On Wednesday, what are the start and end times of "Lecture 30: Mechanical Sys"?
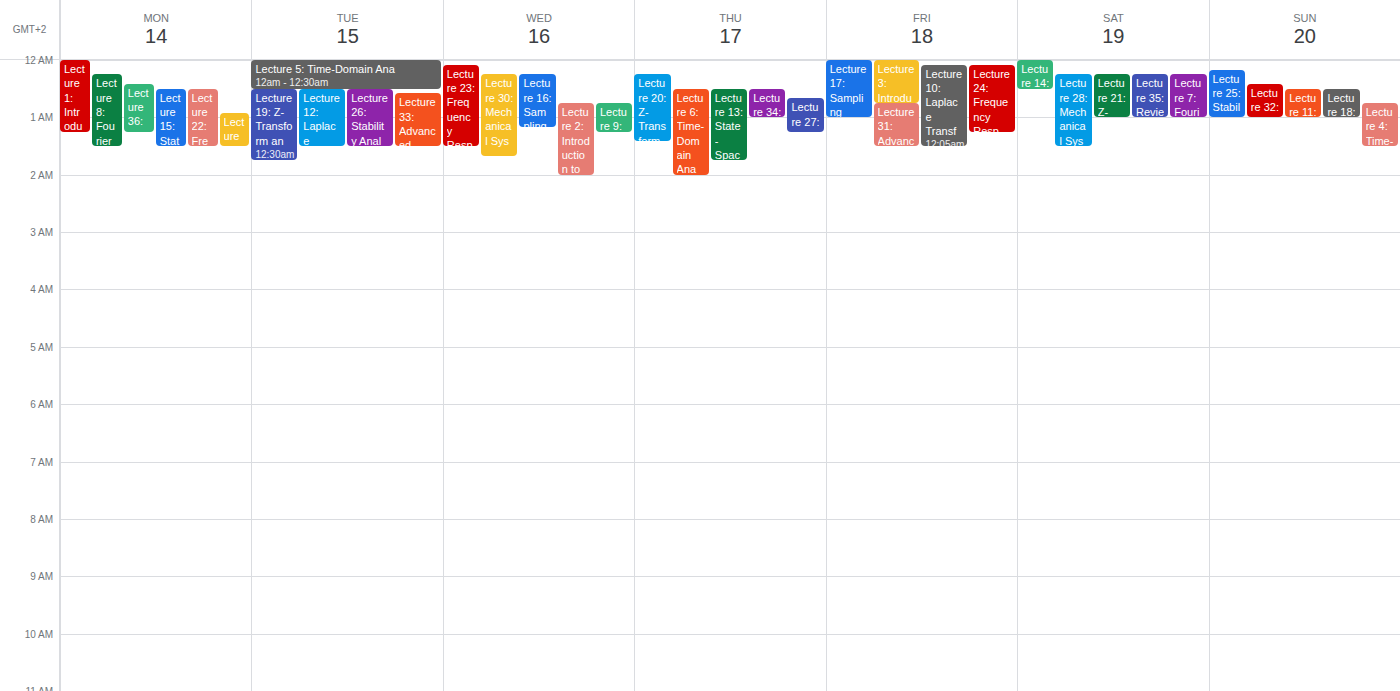
12:15 AM to 1:40 AM